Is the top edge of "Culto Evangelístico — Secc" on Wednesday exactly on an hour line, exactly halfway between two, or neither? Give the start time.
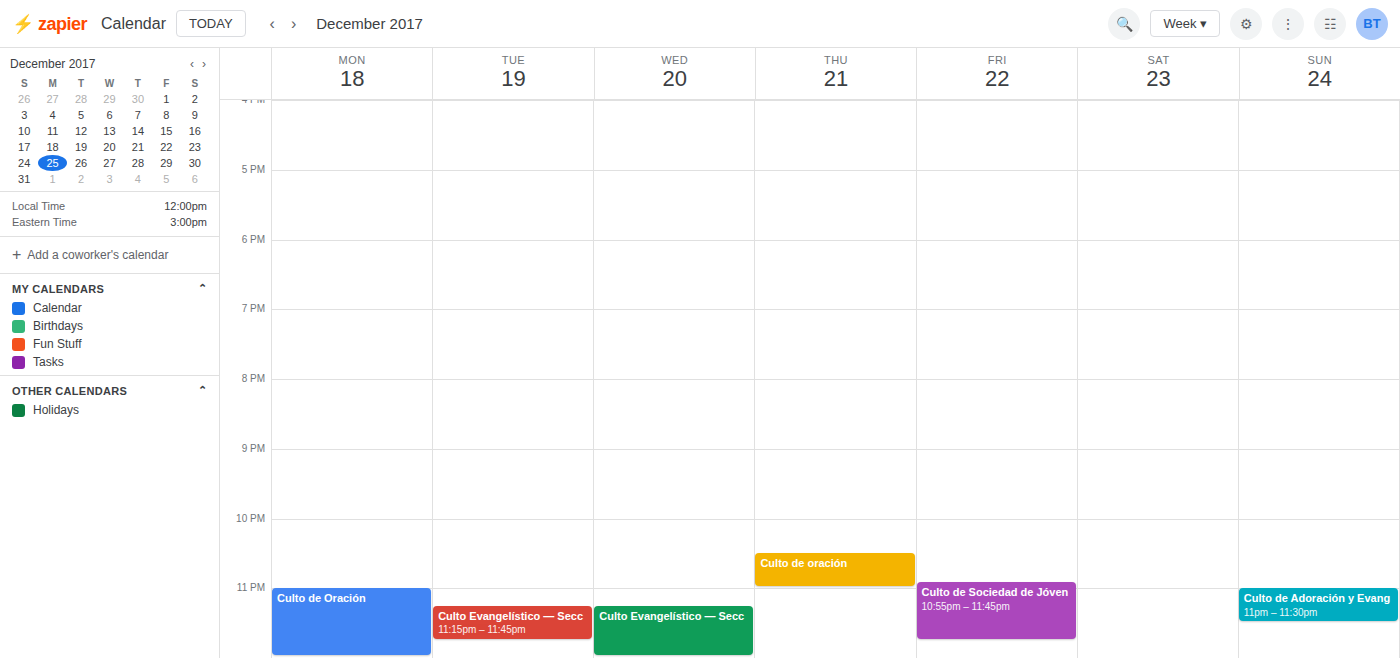
11:15 PM -- neither: a quarter of the way from the 11 PM line to the 12 AM line.